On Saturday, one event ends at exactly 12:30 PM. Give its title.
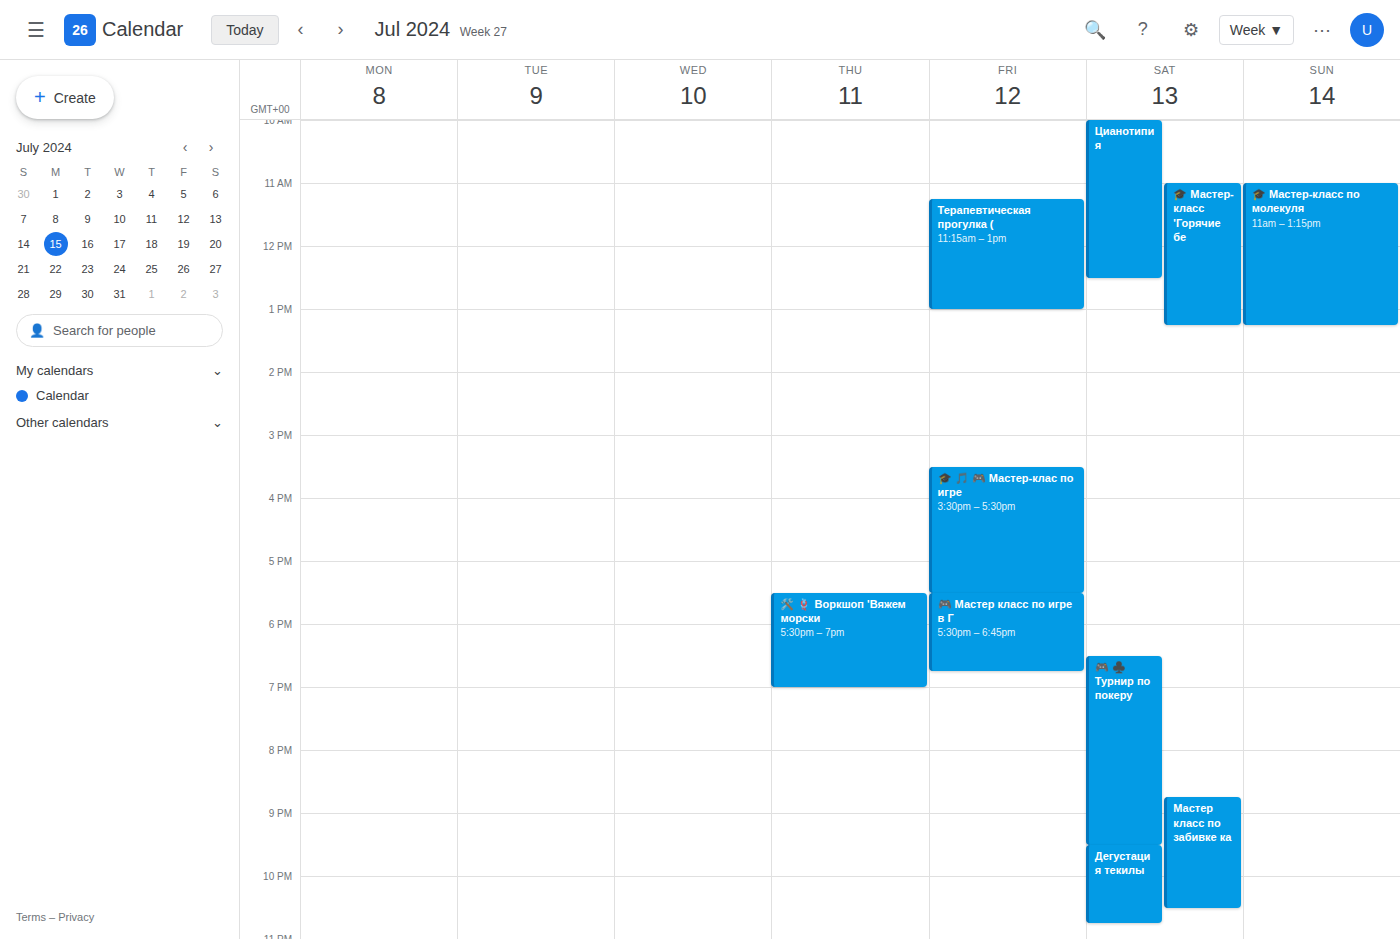
"Цианотипия"